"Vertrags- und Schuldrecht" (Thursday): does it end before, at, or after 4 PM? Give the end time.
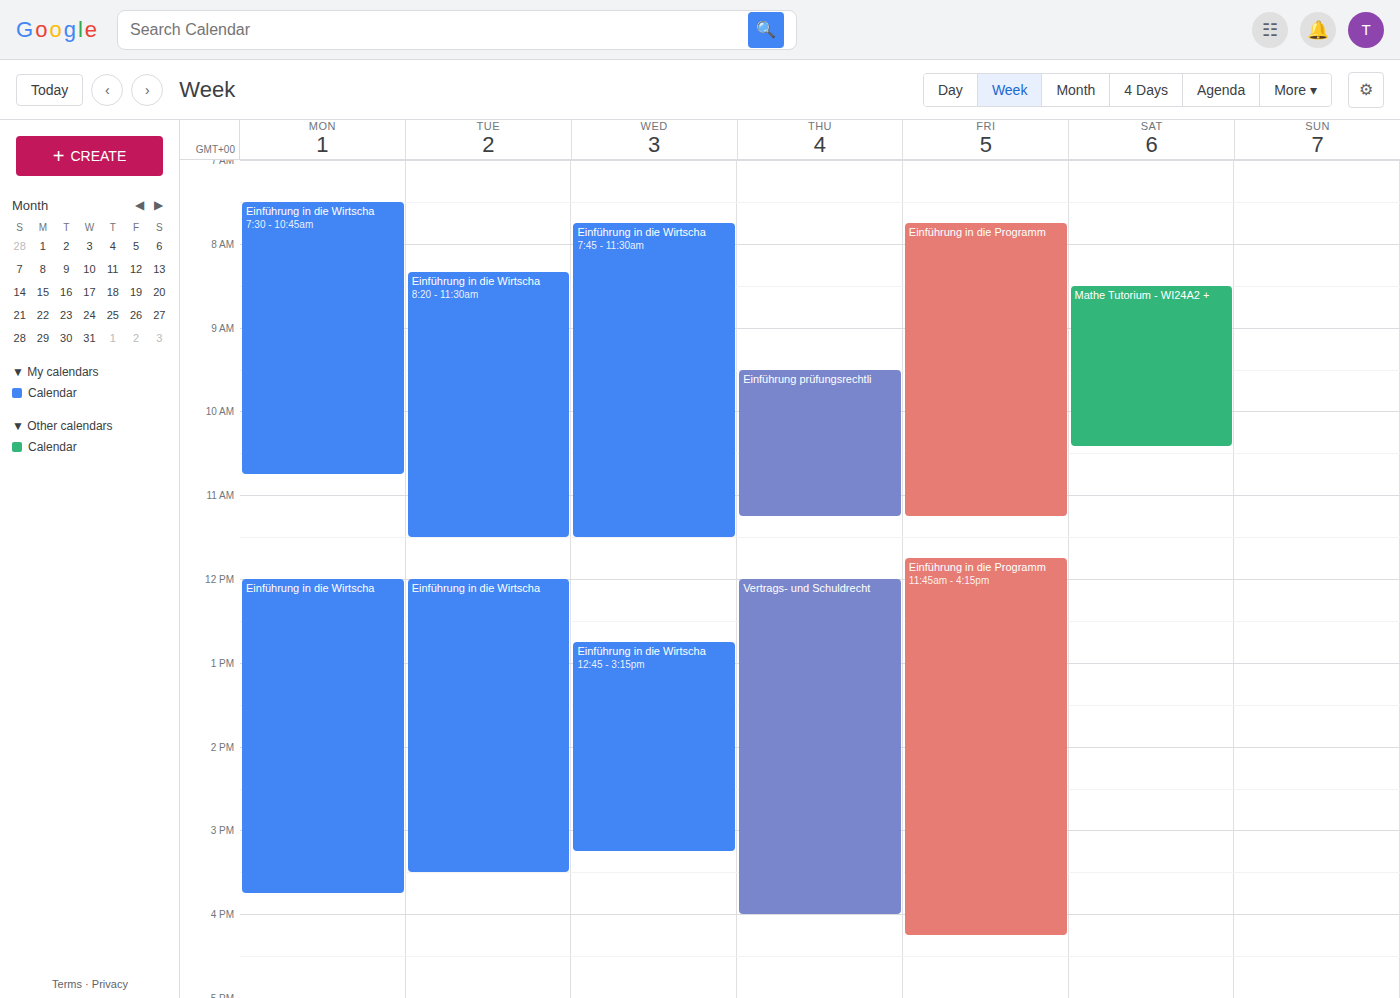
4:00 PM -- exactly at 4 PM, on the 4 PM line.